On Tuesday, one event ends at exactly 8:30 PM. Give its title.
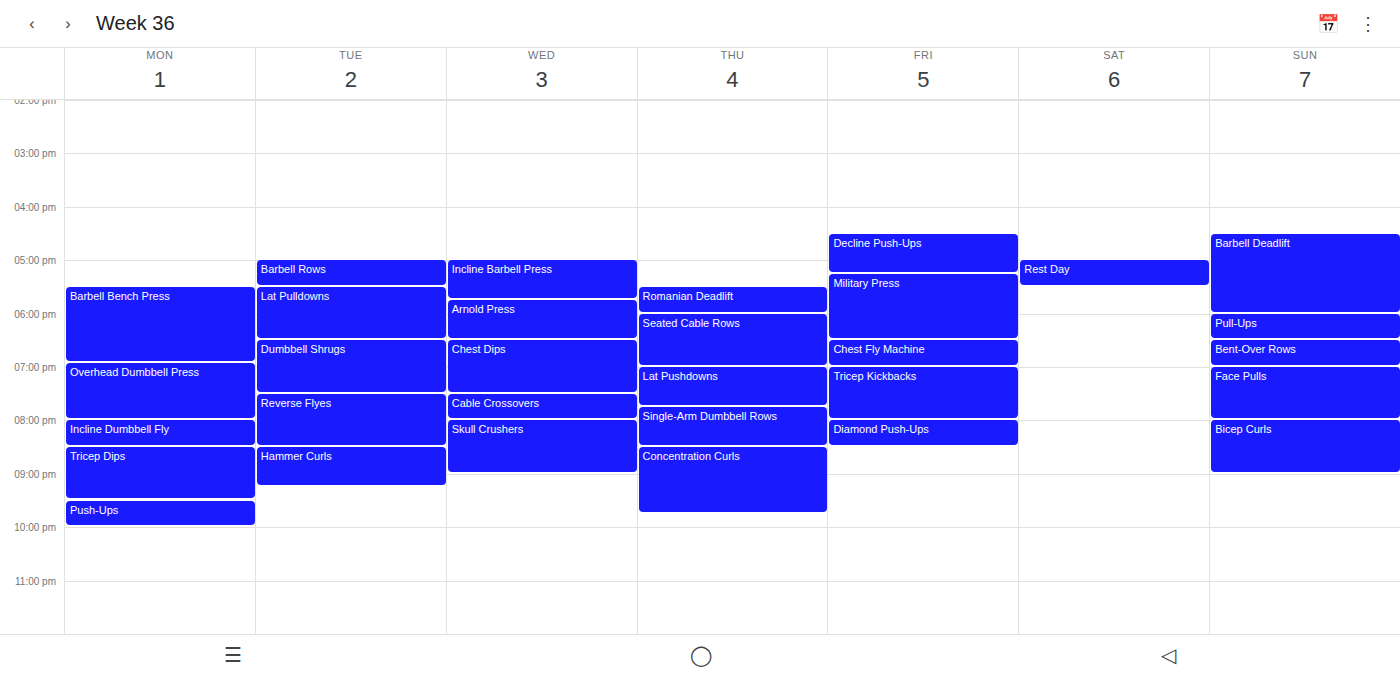
"Reverse Flyes"